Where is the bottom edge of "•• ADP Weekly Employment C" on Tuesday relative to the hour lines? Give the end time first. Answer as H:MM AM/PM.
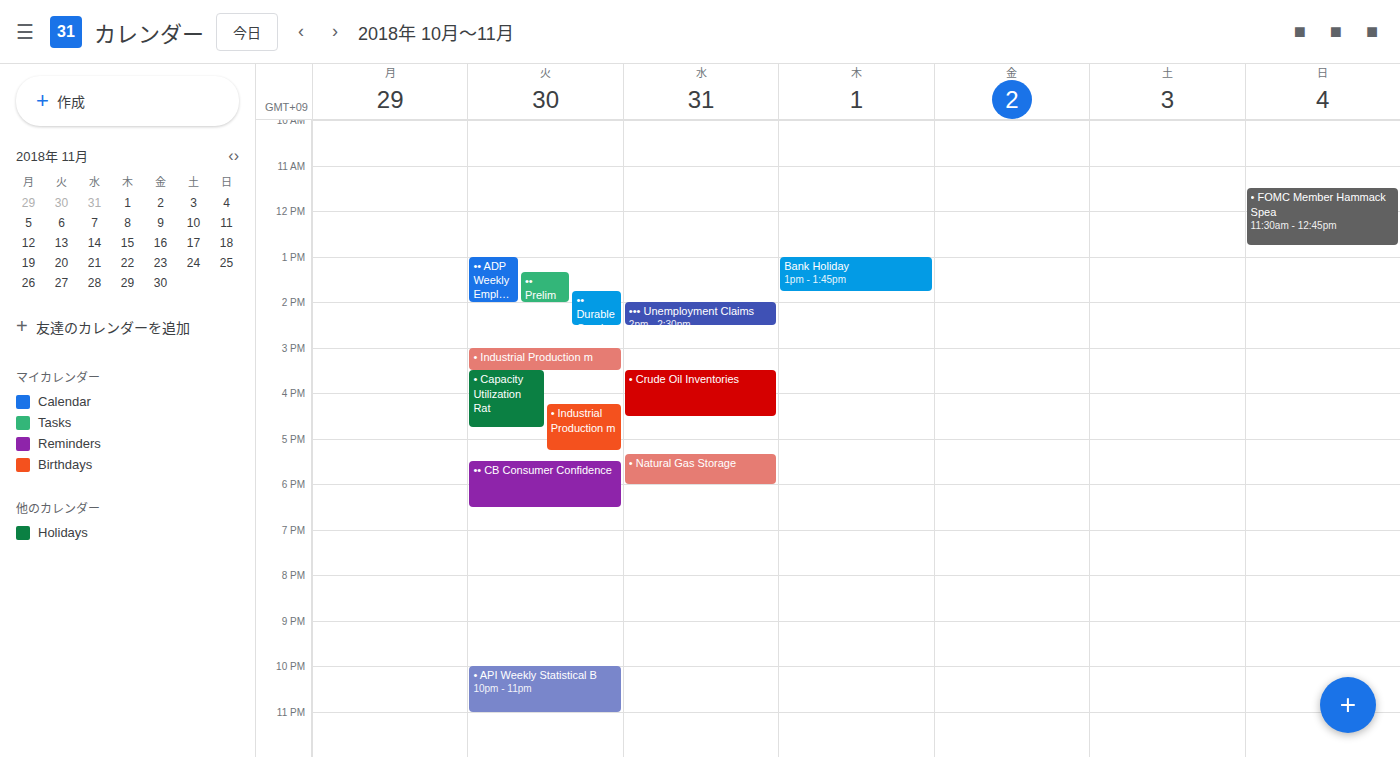
2:00 PM -- exactly on the 2 PM line.